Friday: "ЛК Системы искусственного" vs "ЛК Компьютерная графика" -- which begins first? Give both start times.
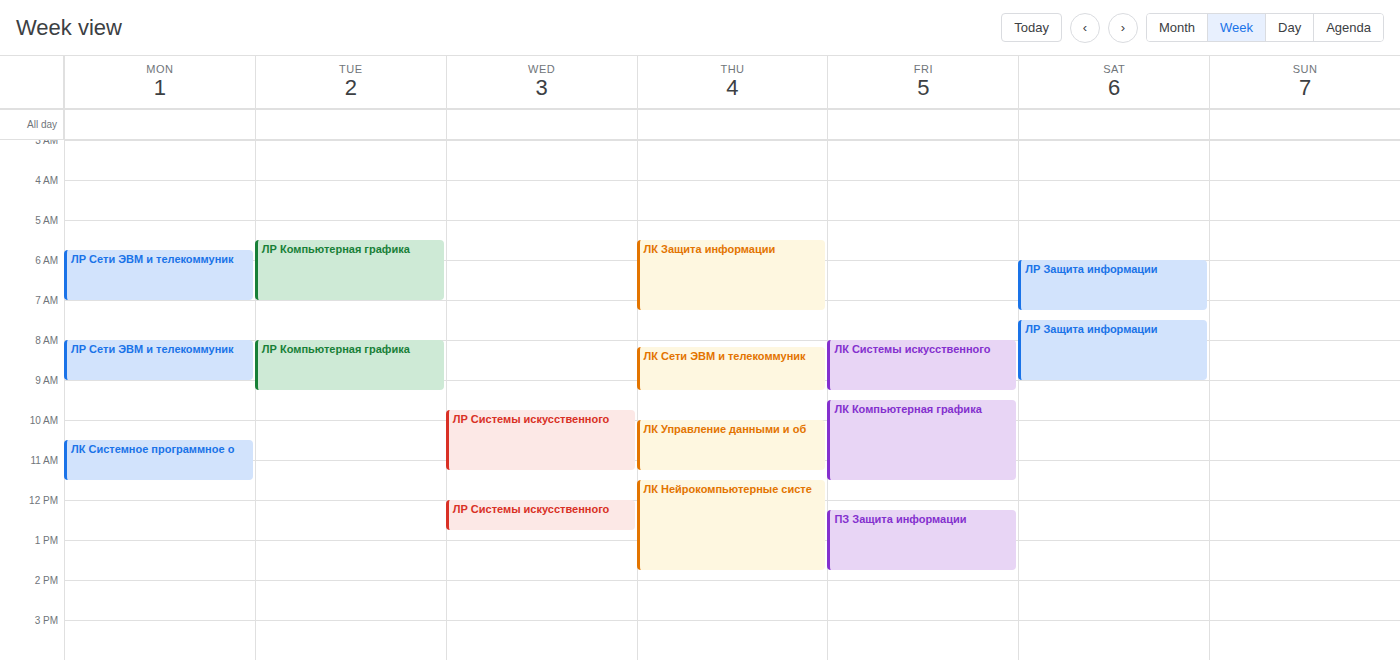
"ЛК Системы искусственного" 8:00 AM; "ЛК Компьютерная графика" 9:30 AM.